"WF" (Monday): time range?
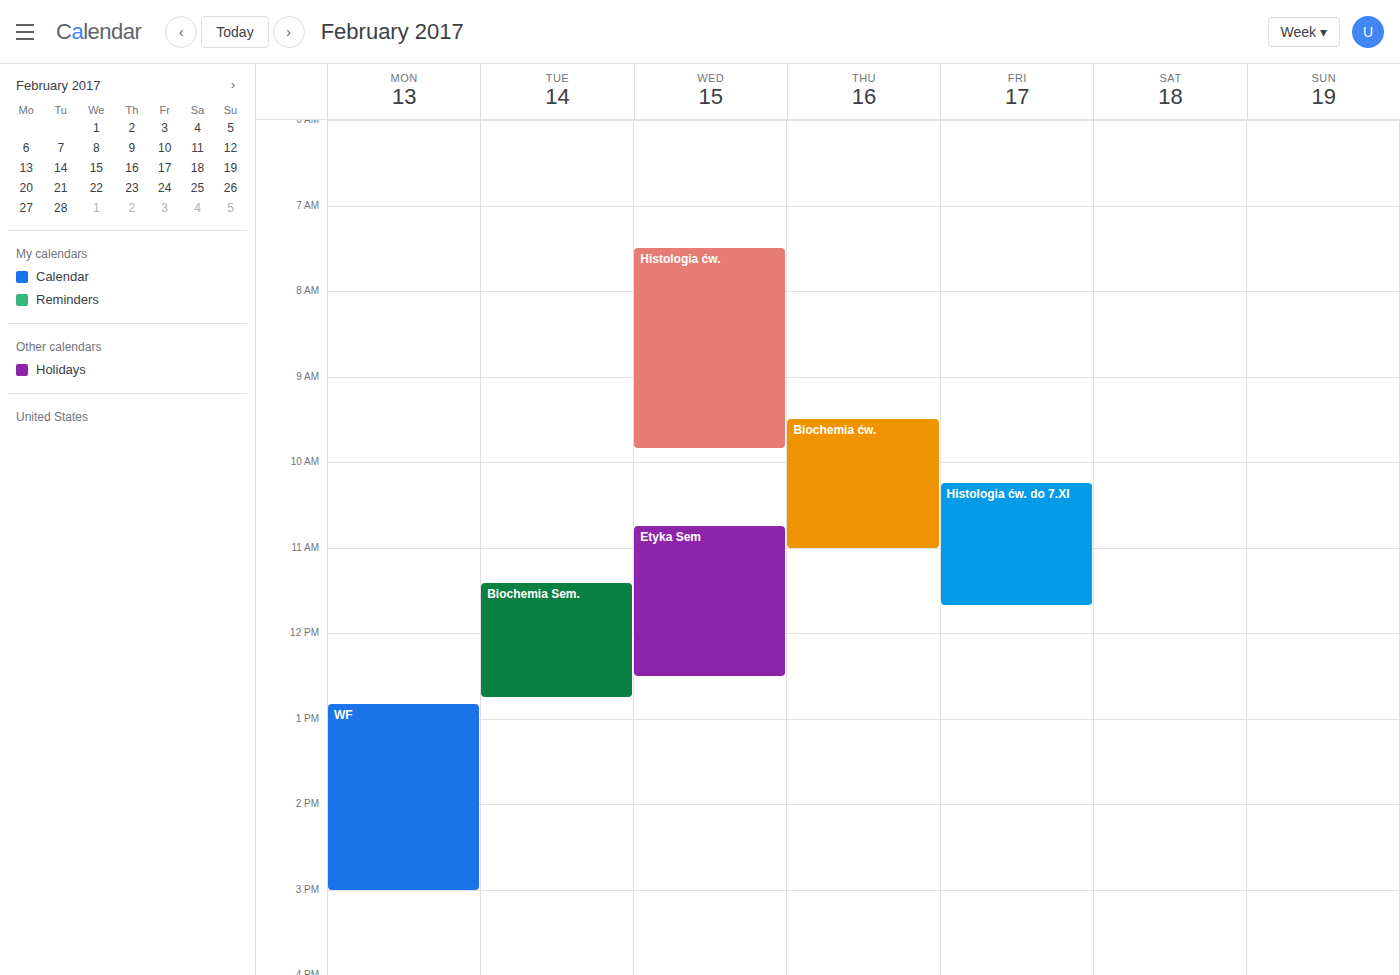
12:50 PM to 3:00 PM